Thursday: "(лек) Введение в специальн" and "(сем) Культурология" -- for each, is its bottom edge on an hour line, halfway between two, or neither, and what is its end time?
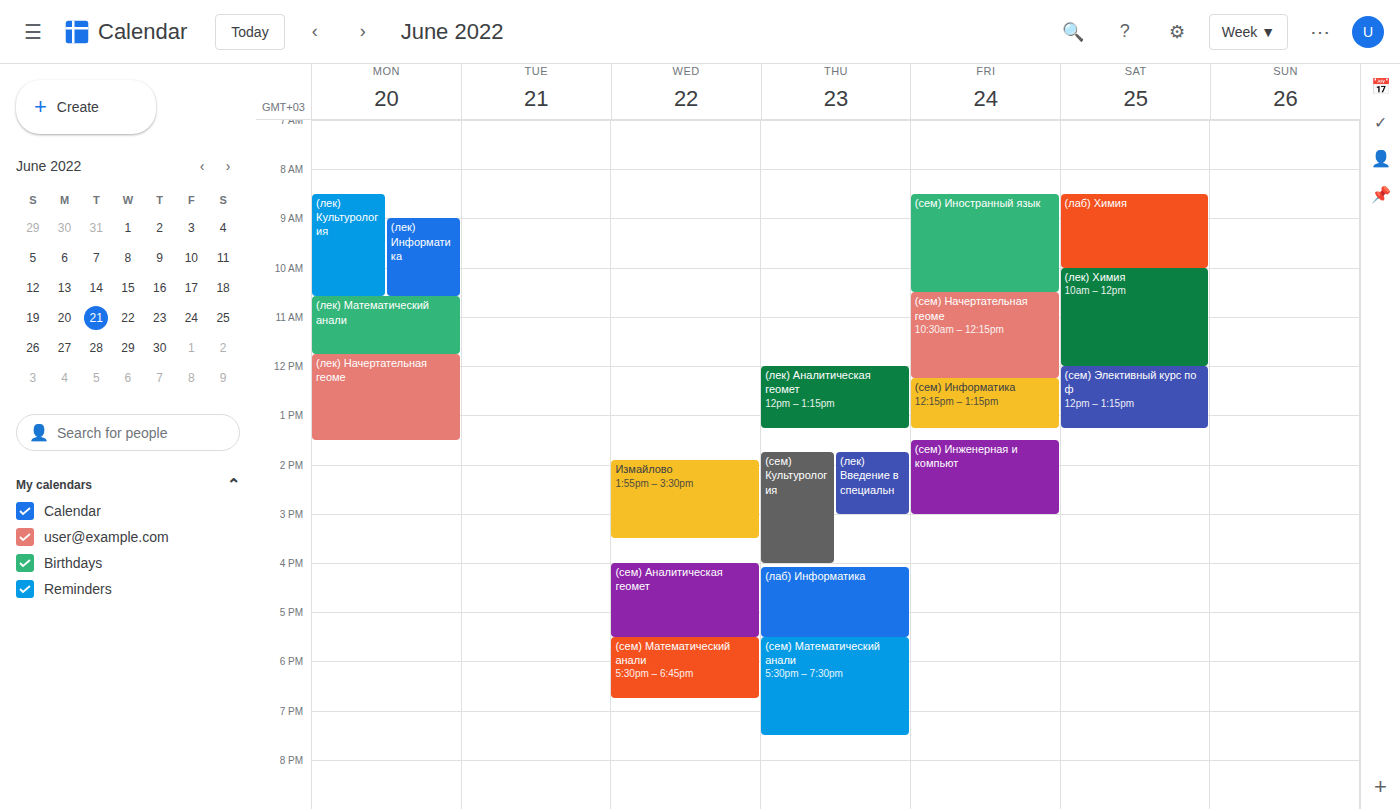
"(лек) Введение в специальн": 3:00 PM, exactly on the 3 PM line. "(сем) Культурология": 4:00 PM, exactly on the 4 PM line.